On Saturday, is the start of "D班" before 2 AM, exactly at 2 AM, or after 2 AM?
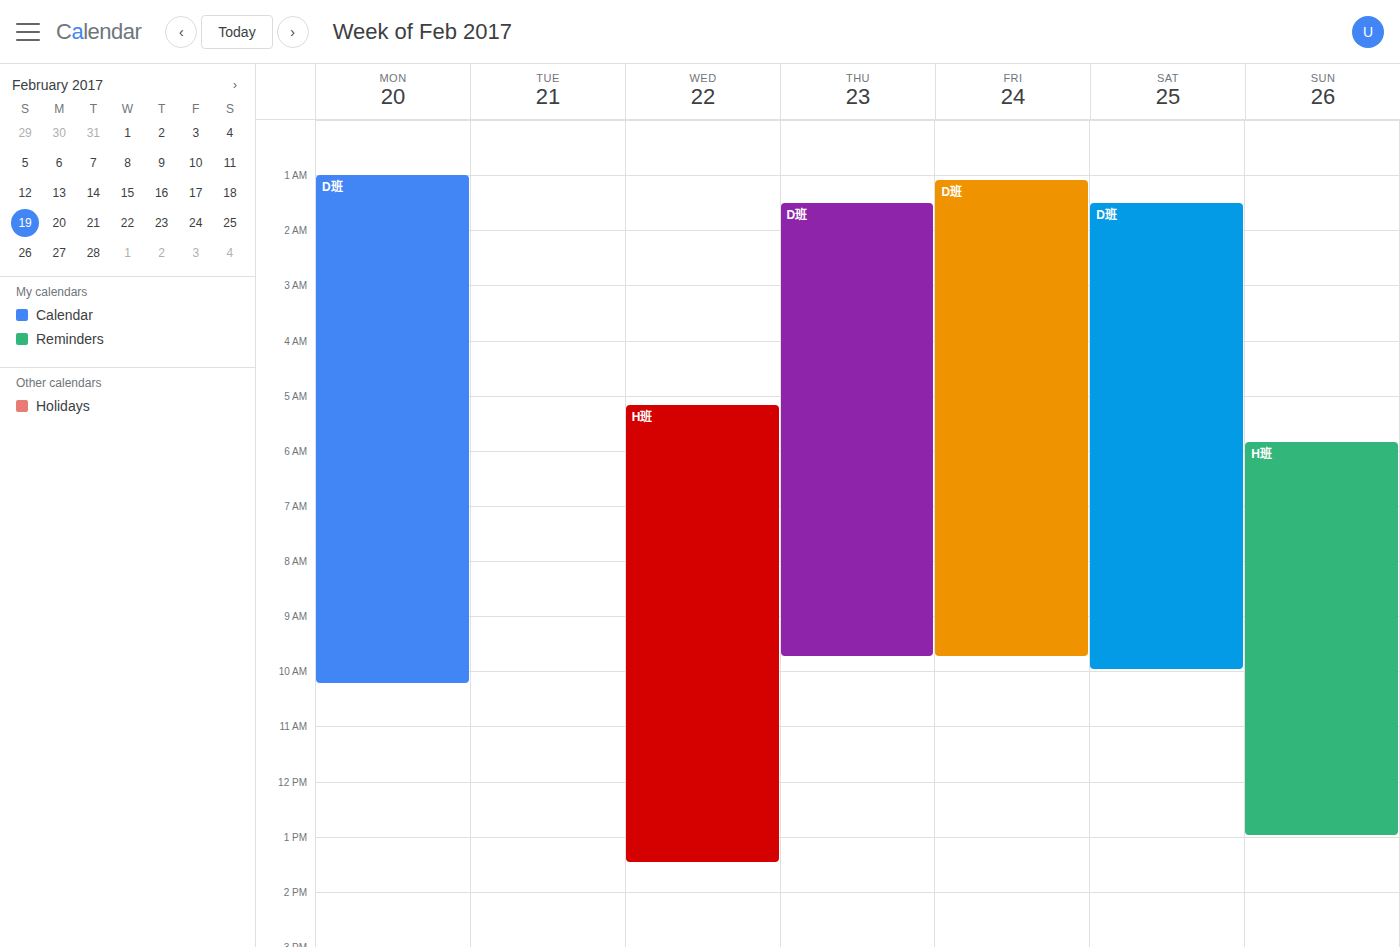
1:30 AM -- before 2 AM, 30 minutes above the 2 AM line.